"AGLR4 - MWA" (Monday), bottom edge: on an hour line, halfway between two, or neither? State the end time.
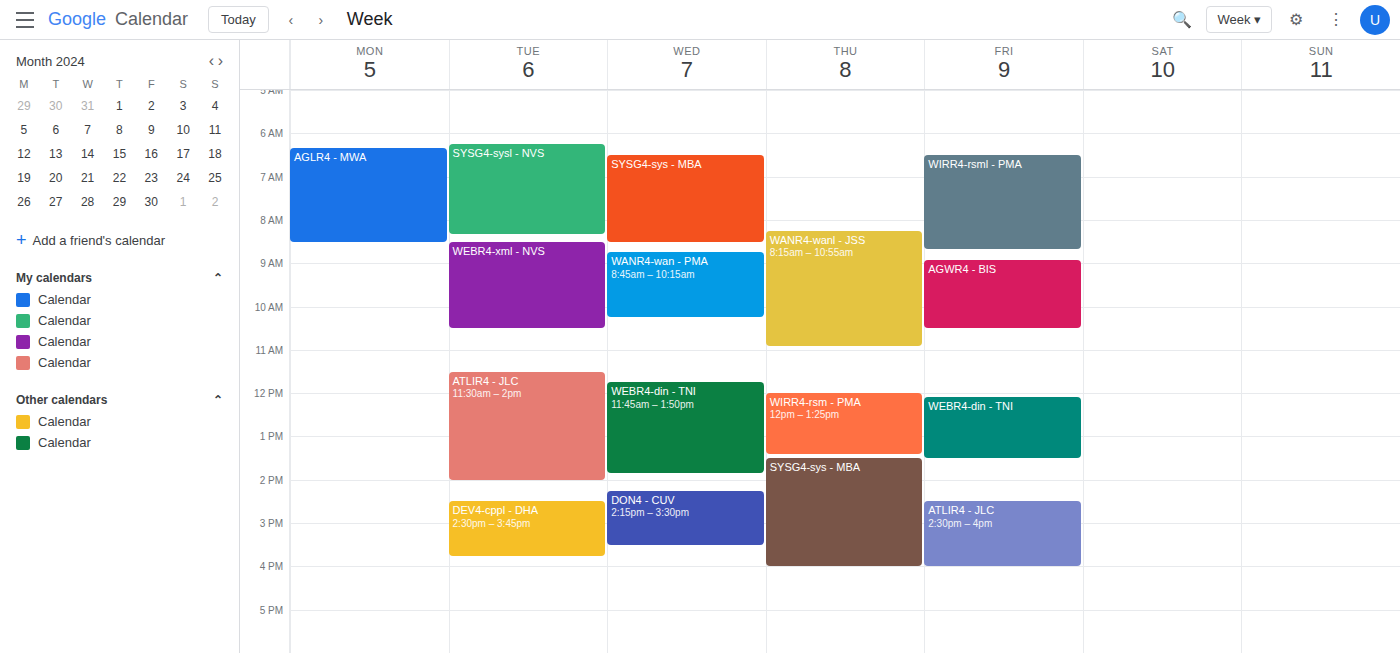
8:30 AM -- halfway between the 8 AM and 9 AM lines.